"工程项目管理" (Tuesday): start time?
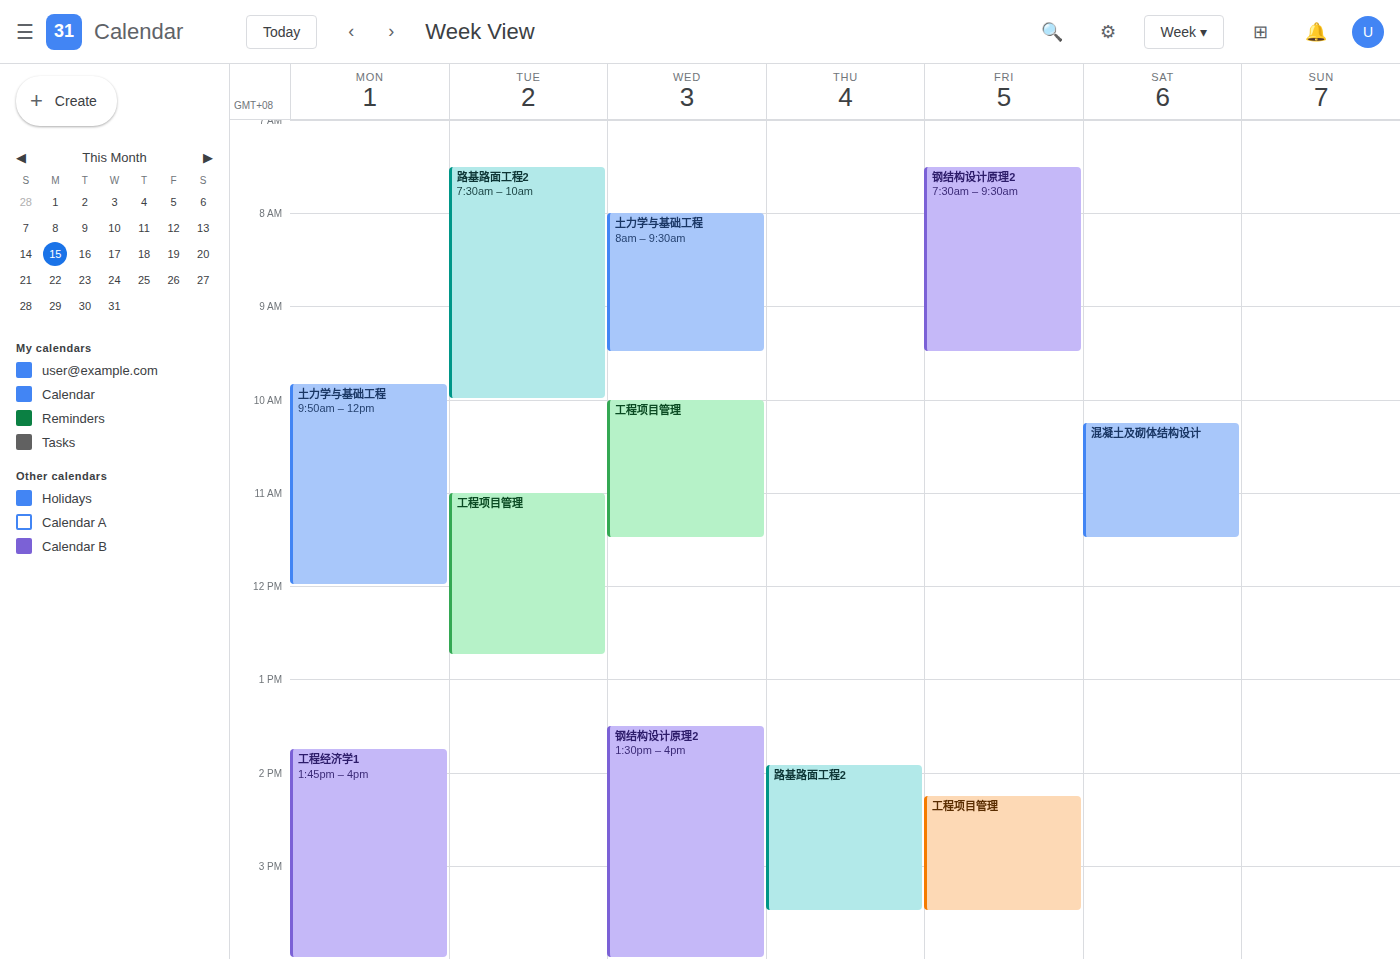
11:00 AM